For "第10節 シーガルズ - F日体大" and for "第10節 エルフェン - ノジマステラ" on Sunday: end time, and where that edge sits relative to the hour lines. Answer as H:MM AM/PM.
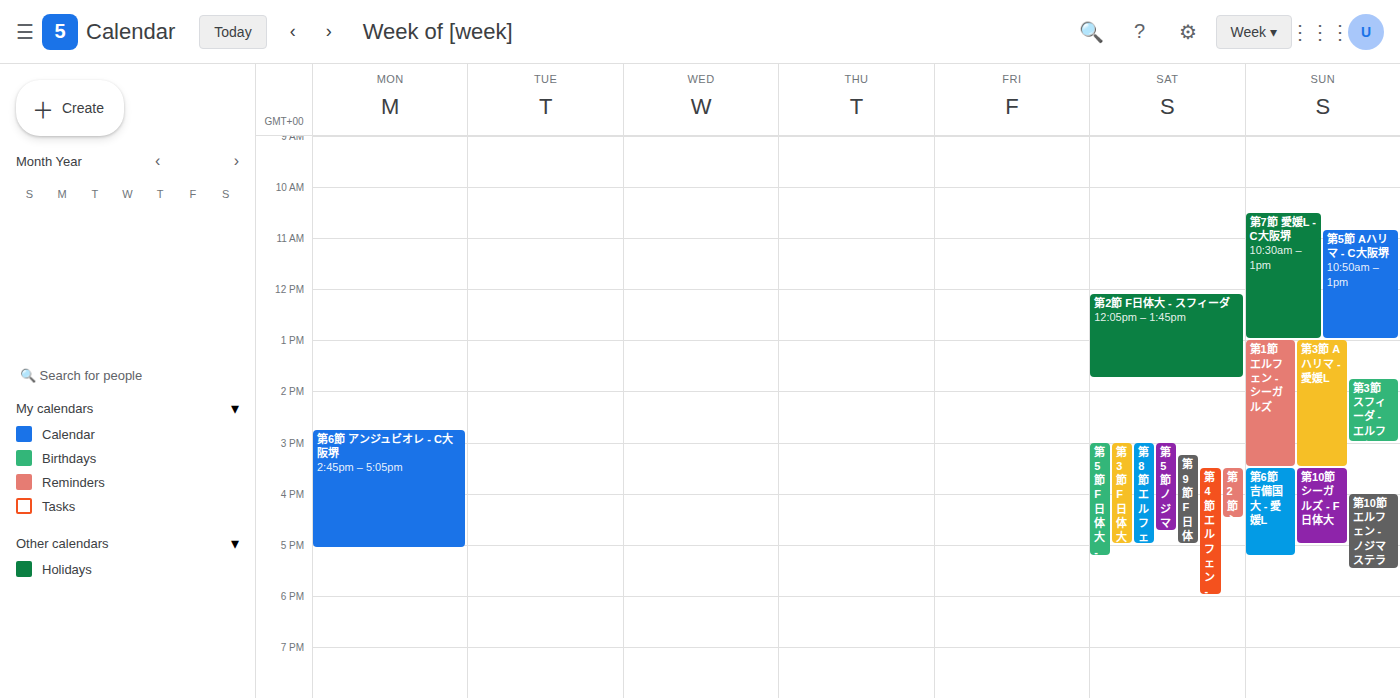
"第10節 シーガルズ - F日体大": 5:00 PM, exactly on the 5 PM line. "第10節 エルフェン - ノジマステラ": 5:30 PM, halfway between the 5 PM and 6 PM lines.